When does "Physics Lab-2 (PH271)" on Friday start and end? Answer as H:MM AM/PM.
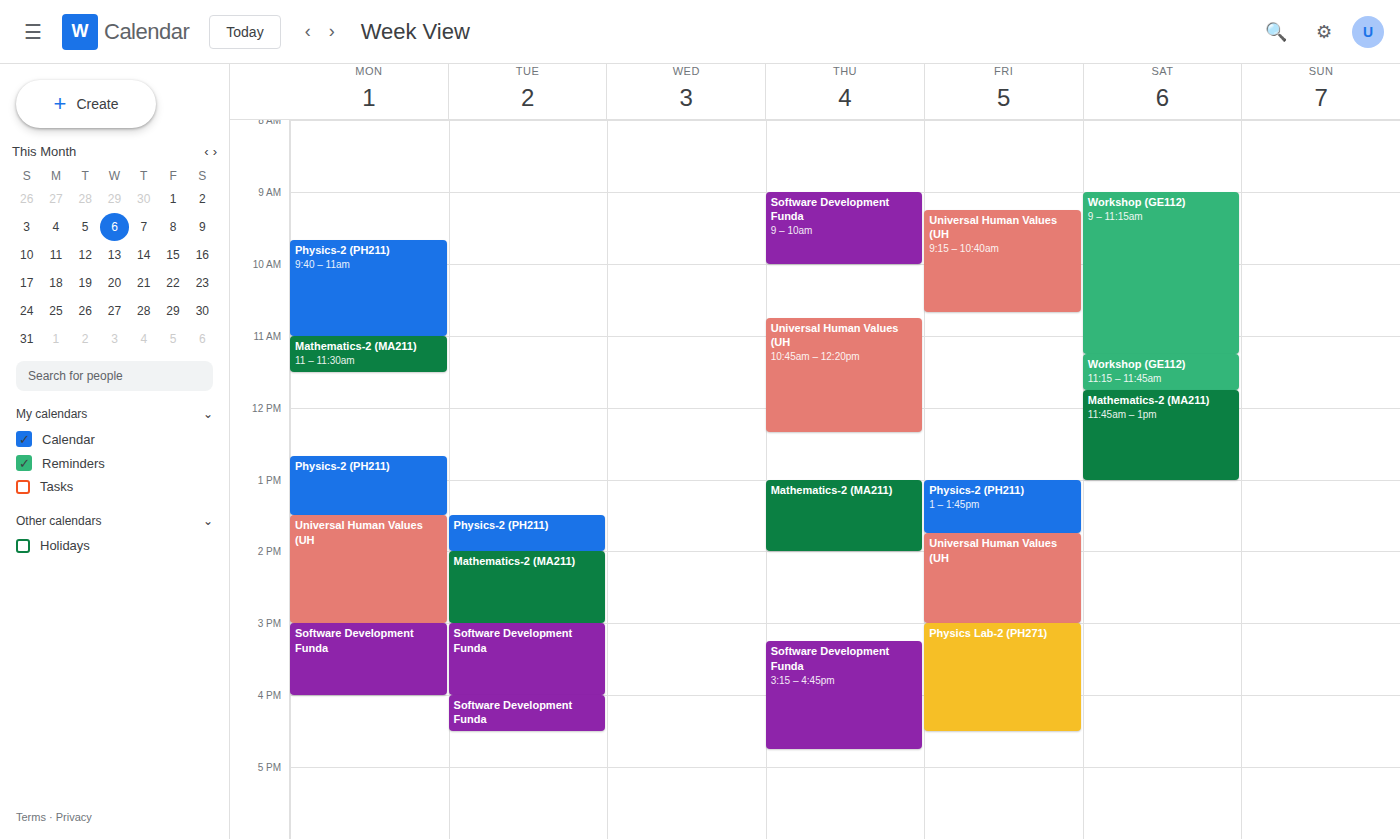
3:00 PM to 4:30 PM